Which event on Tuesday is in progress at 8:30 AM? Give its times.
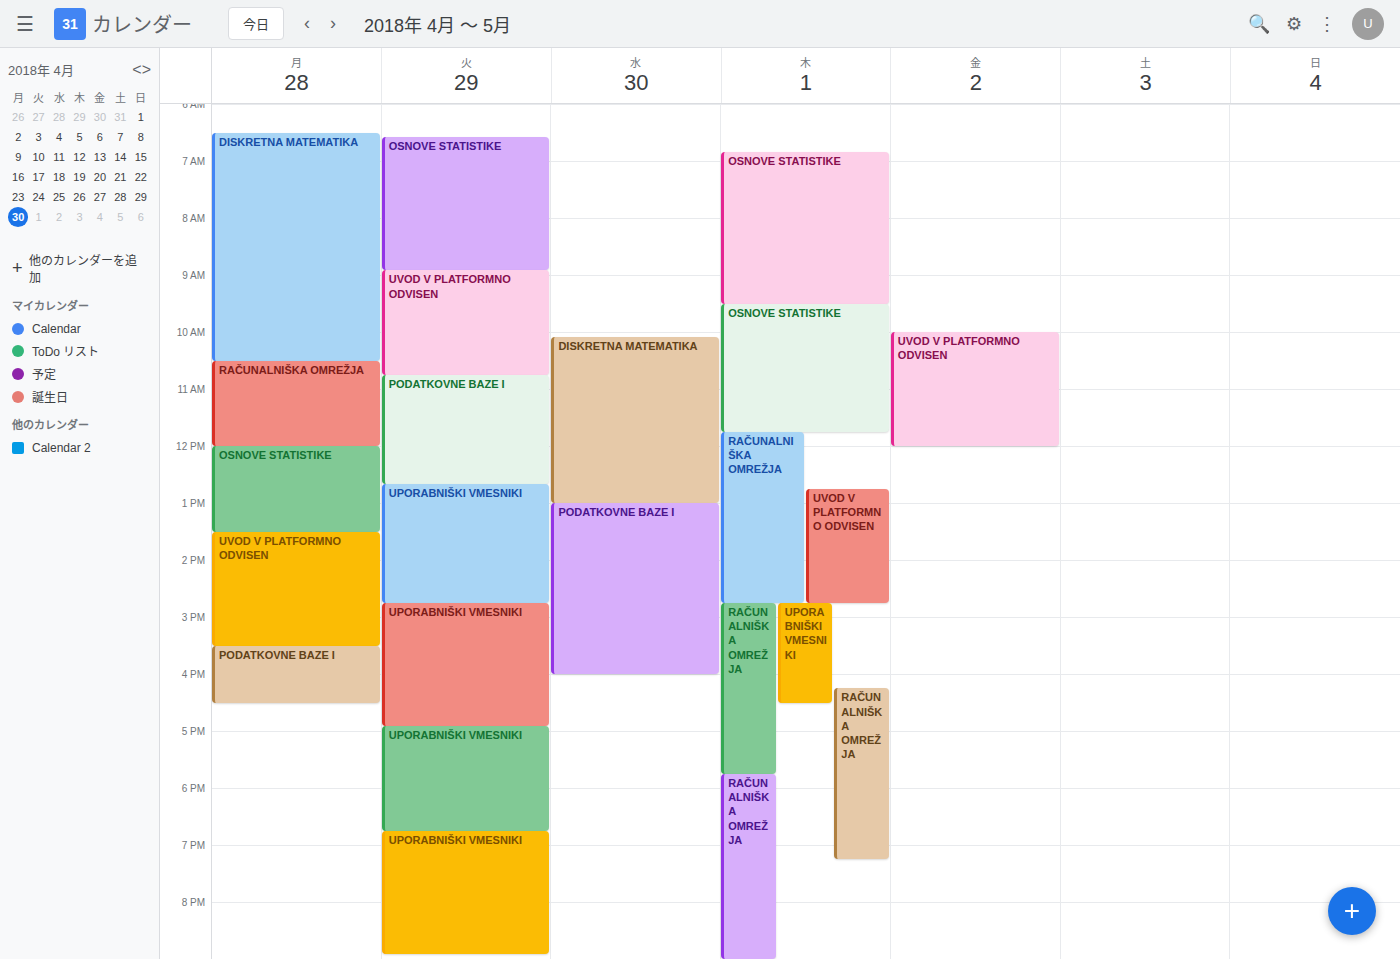
"OSNOVE STATISTIKE", 6:35 AM to 8:55 AM